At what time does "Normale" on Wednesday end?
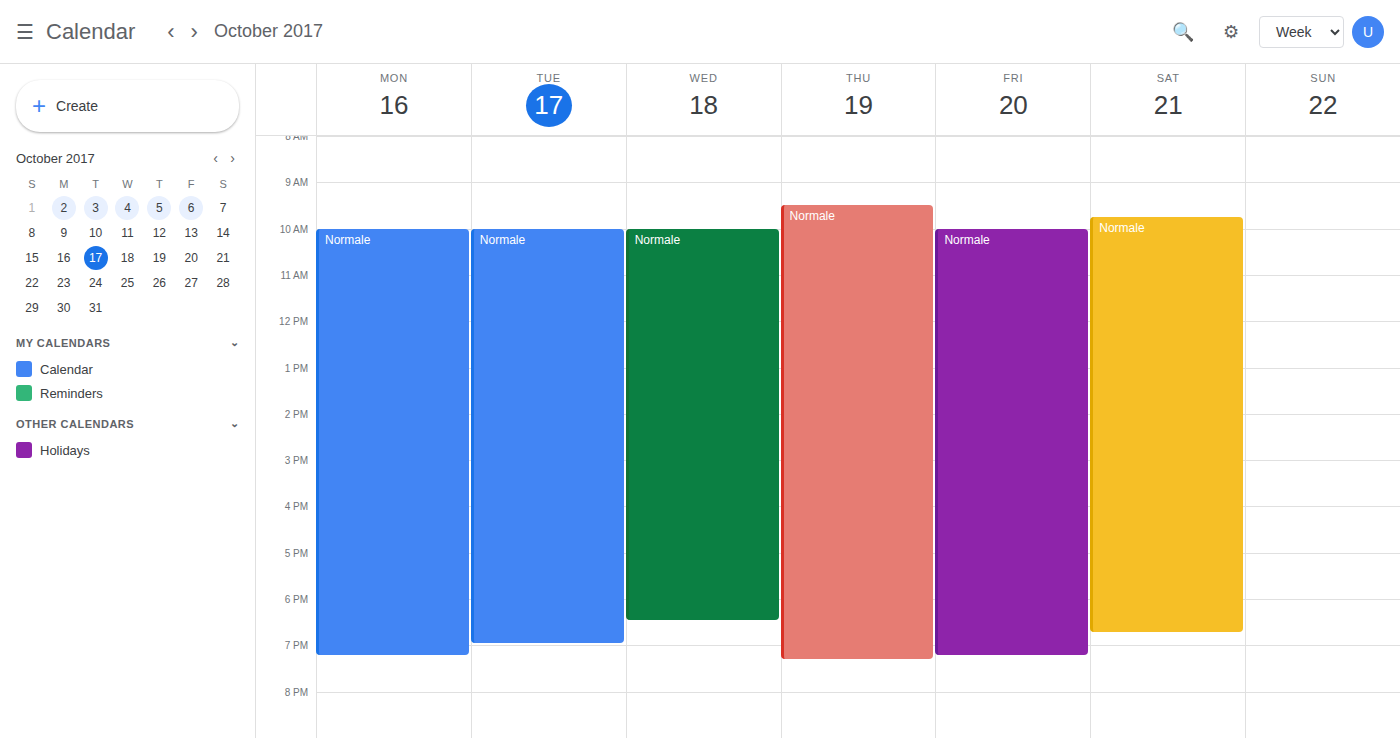
6:30 PM